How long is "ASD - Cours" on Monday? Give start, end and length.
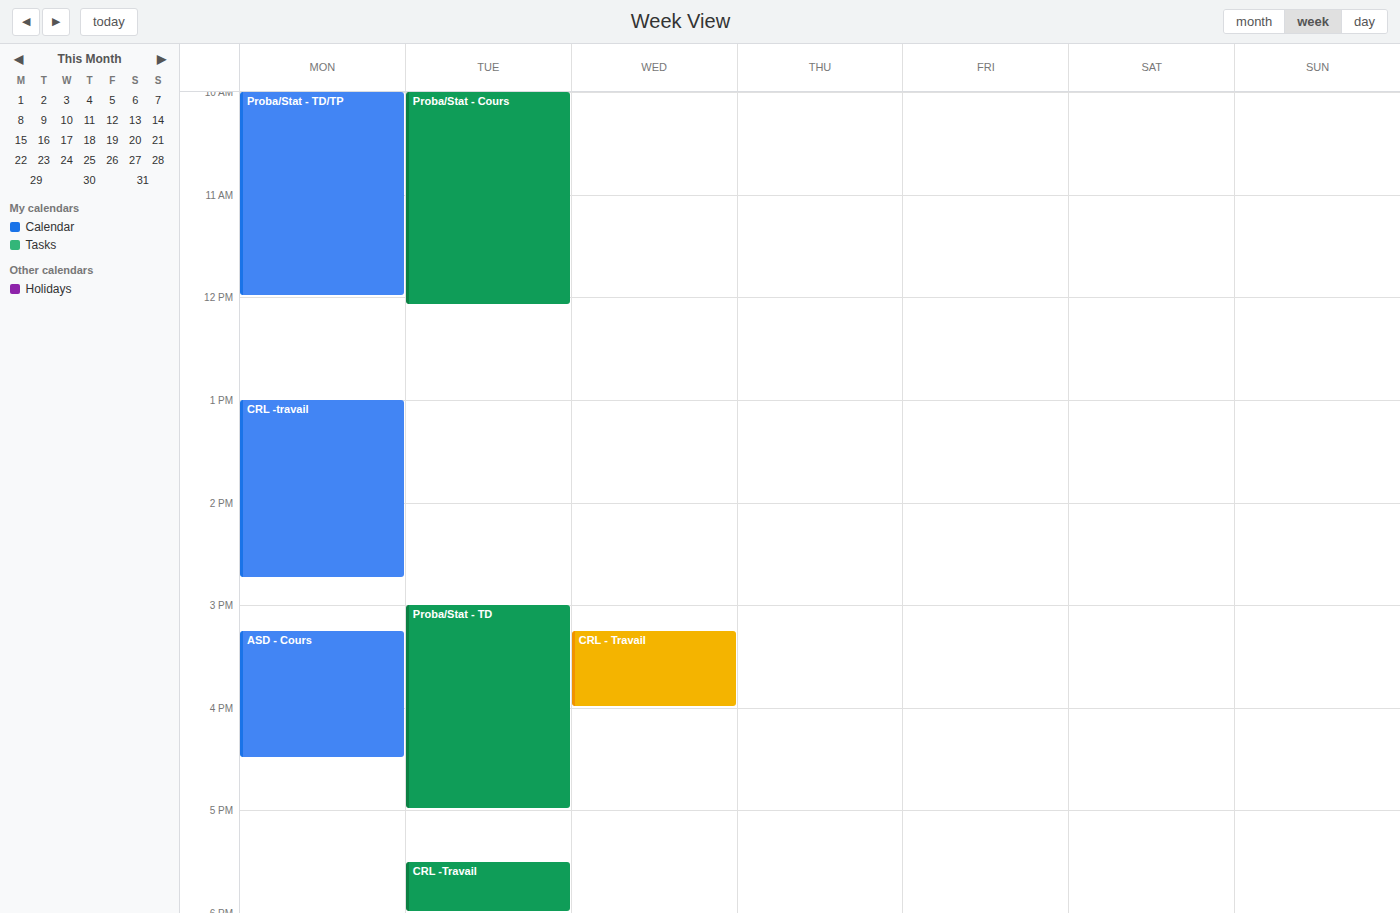
3:15 PM to 4:30 PM, 1 hour 15 minutes